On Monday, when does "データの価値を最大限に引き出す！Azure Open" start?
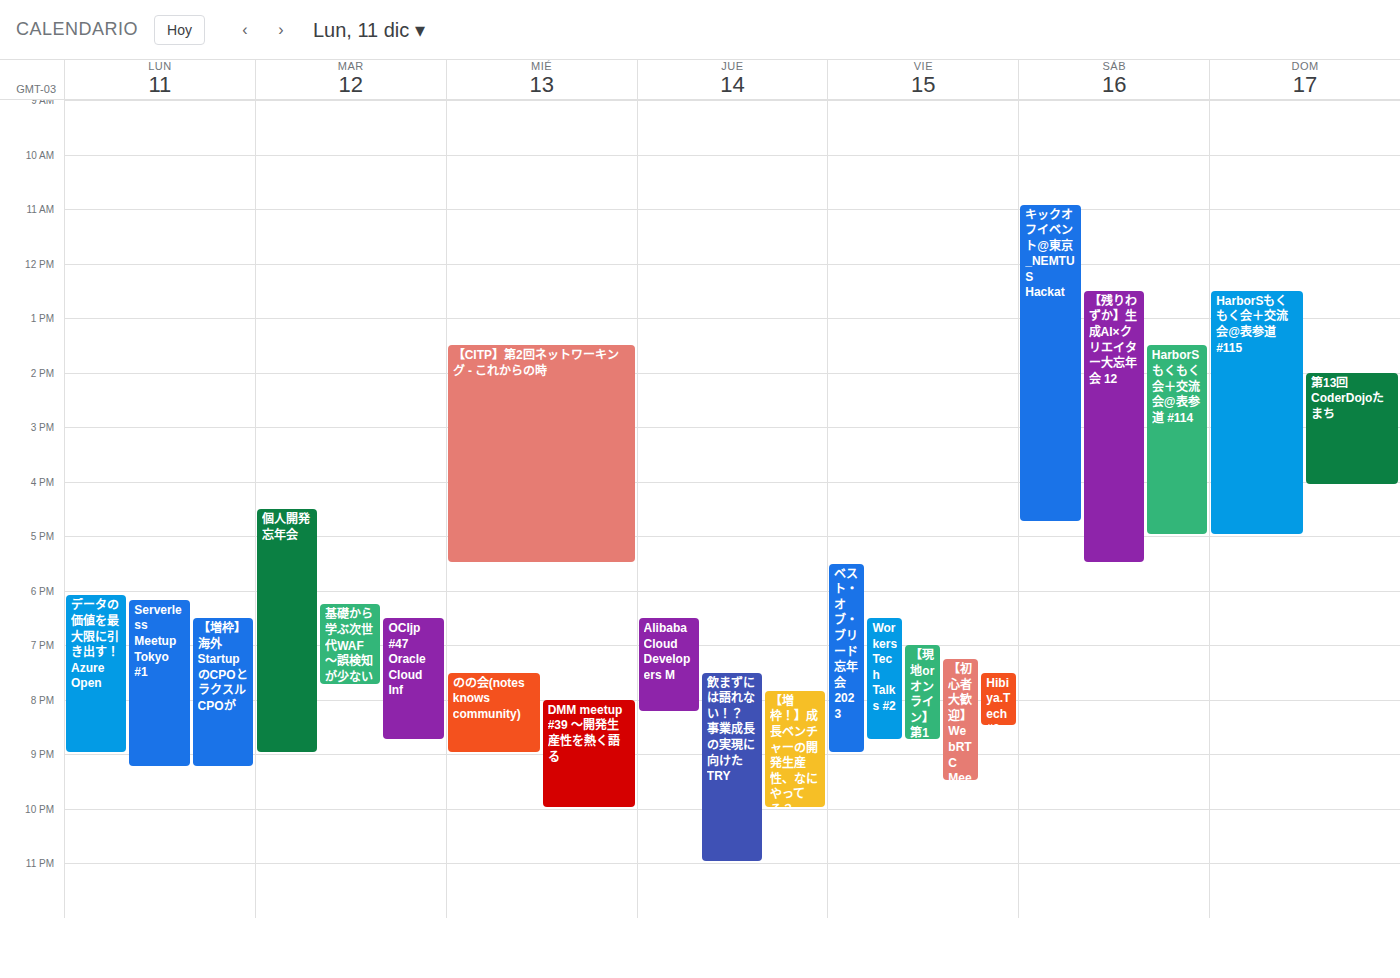
18:05